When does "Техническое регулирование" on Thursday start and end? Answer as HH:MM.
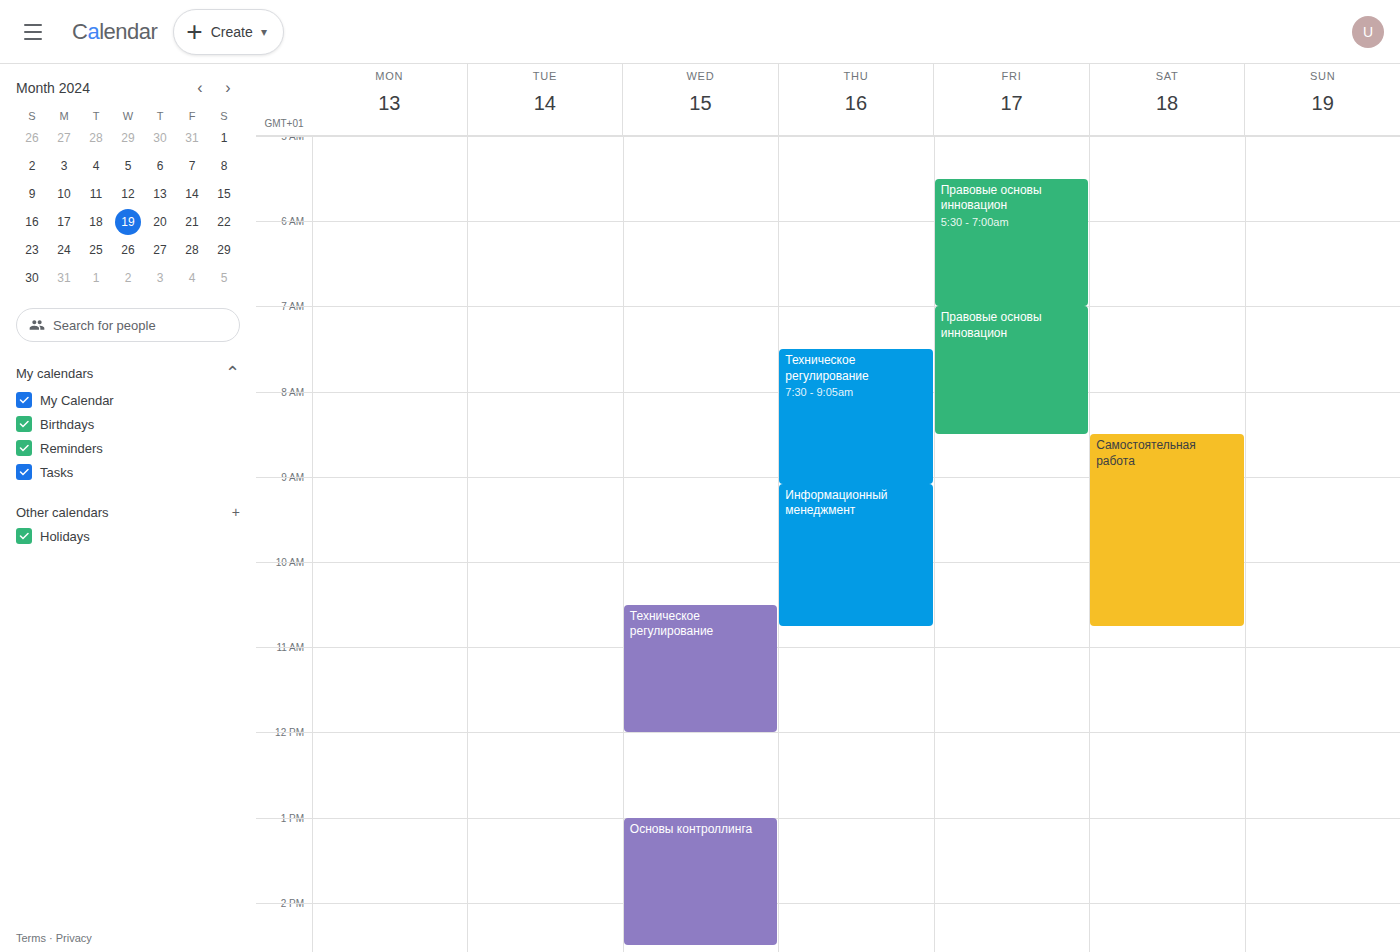
07:30 to 09:05